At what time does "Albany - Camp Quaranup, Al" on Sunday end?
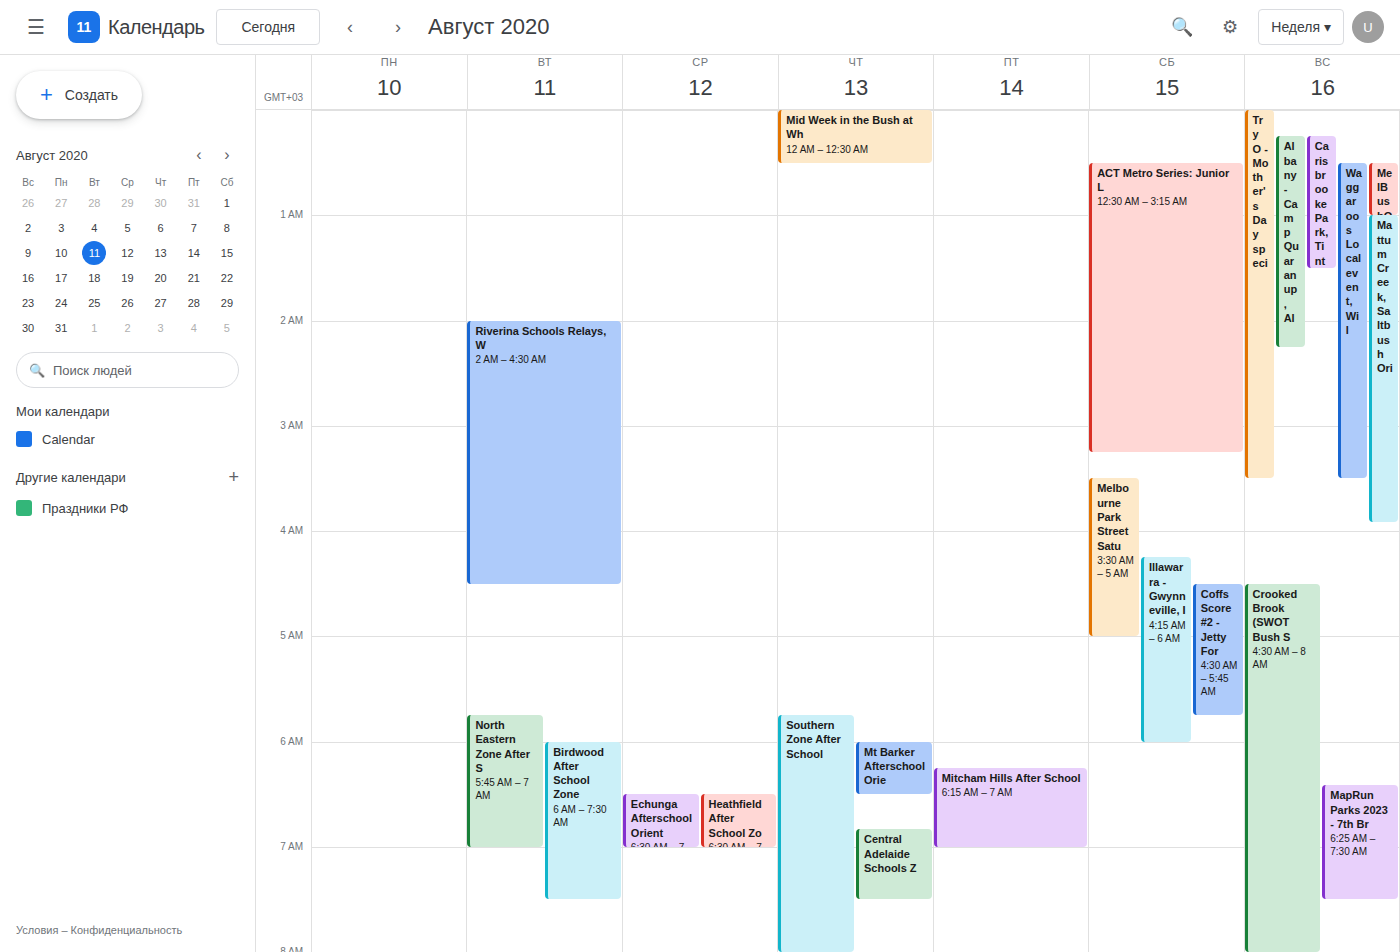
2:15 AM